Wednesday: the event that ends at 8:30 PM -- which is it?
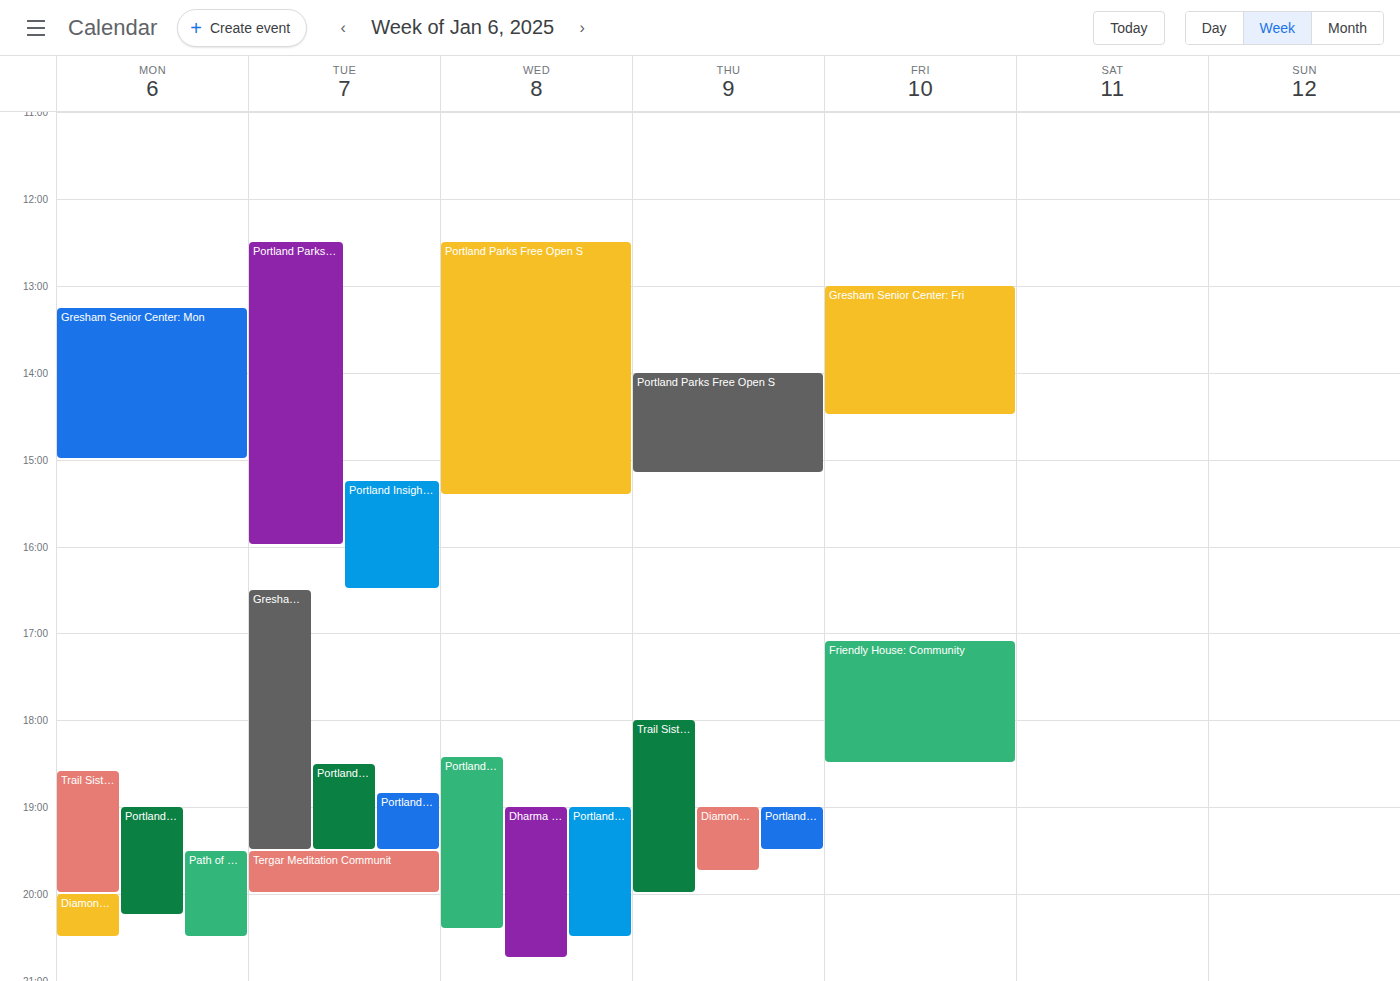
"Portland Insight Meditatio"